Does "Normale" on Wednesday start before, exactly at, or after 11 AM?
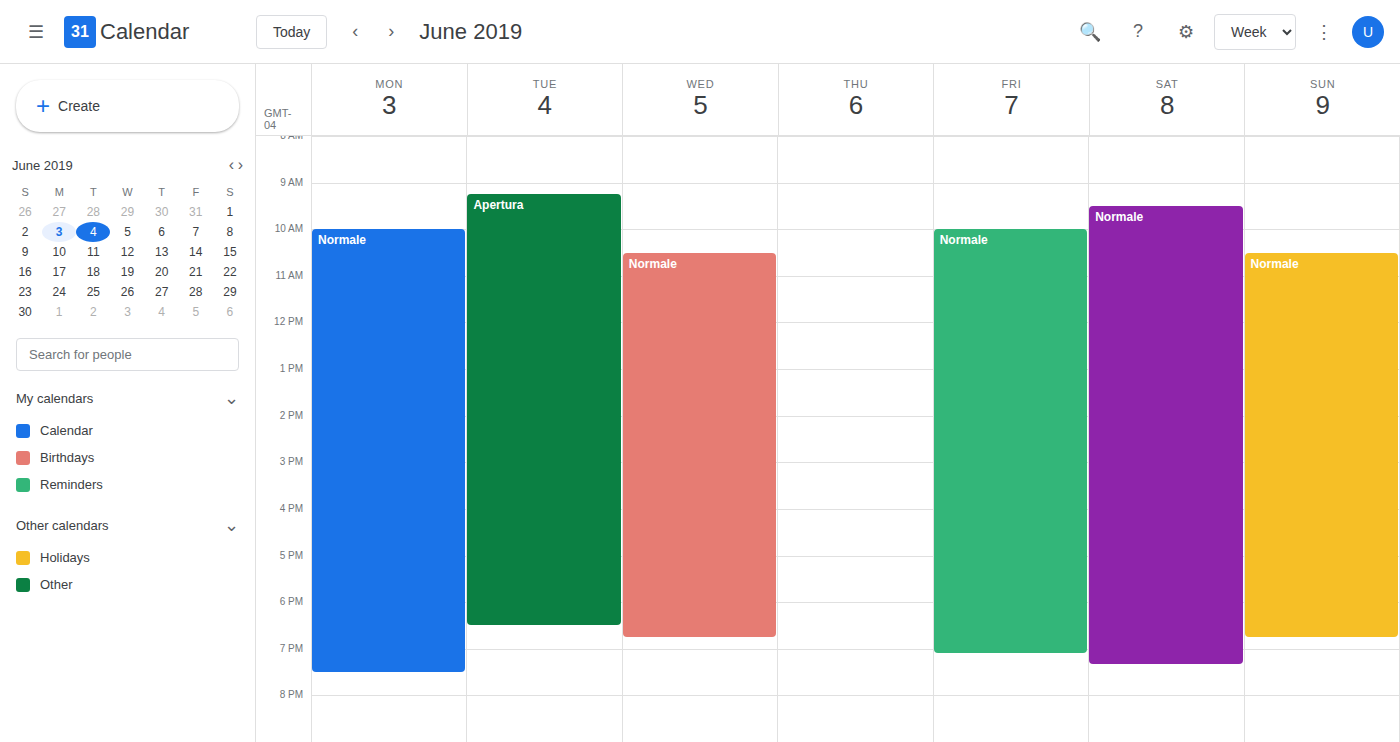
10:30 AM -- before 11 AM, 30 minutes above the 11 AM line.